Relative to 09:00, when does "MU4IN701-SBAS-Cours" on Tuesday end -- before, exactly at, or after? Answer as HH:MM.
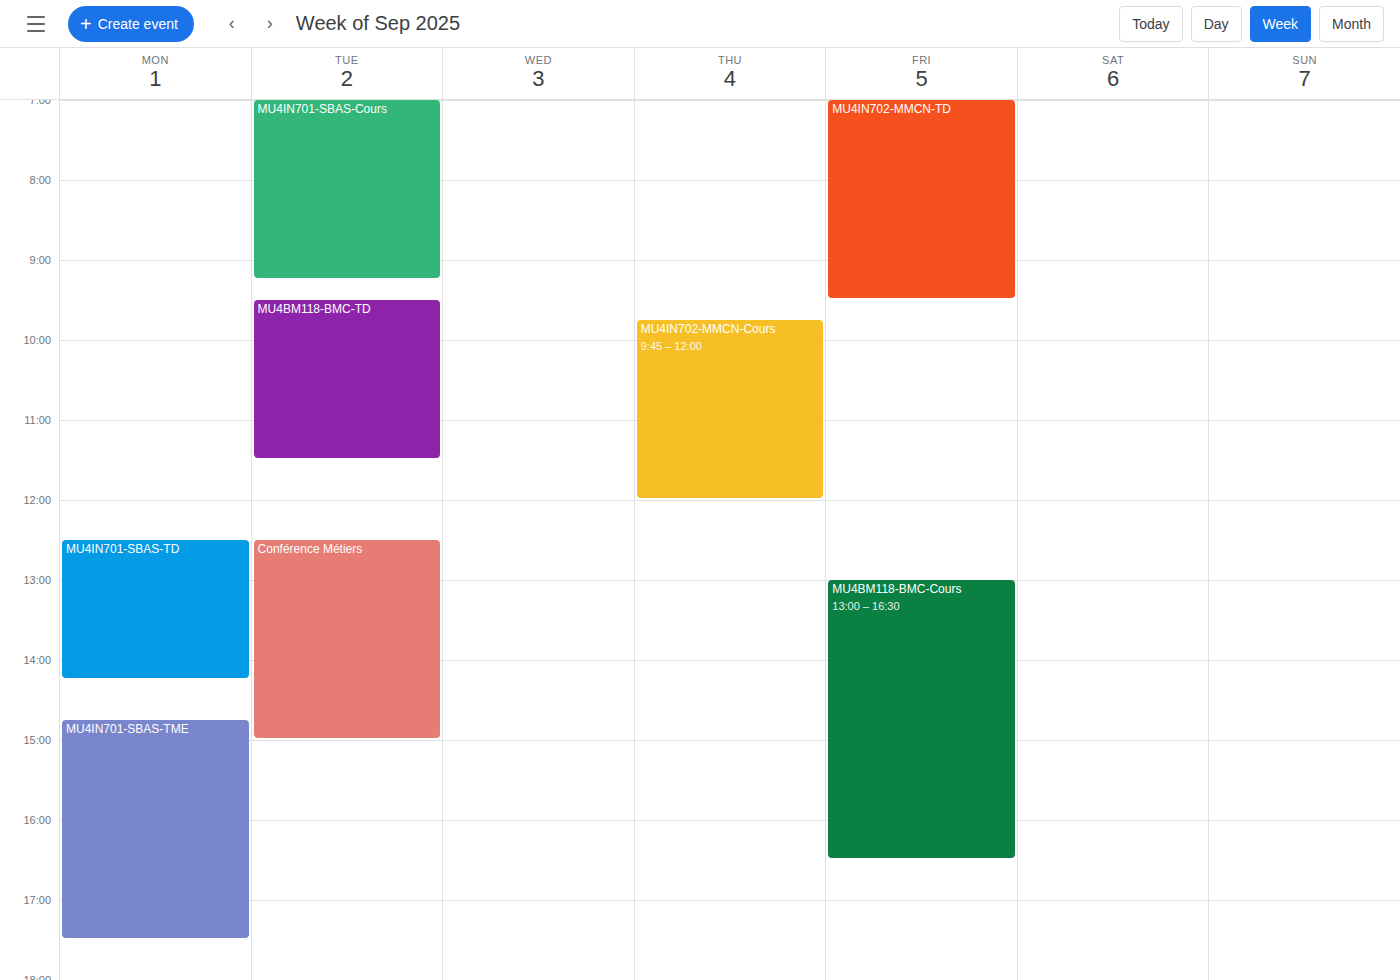
09:15 -- after 09:00, 15 minutes below the 09:00 line.